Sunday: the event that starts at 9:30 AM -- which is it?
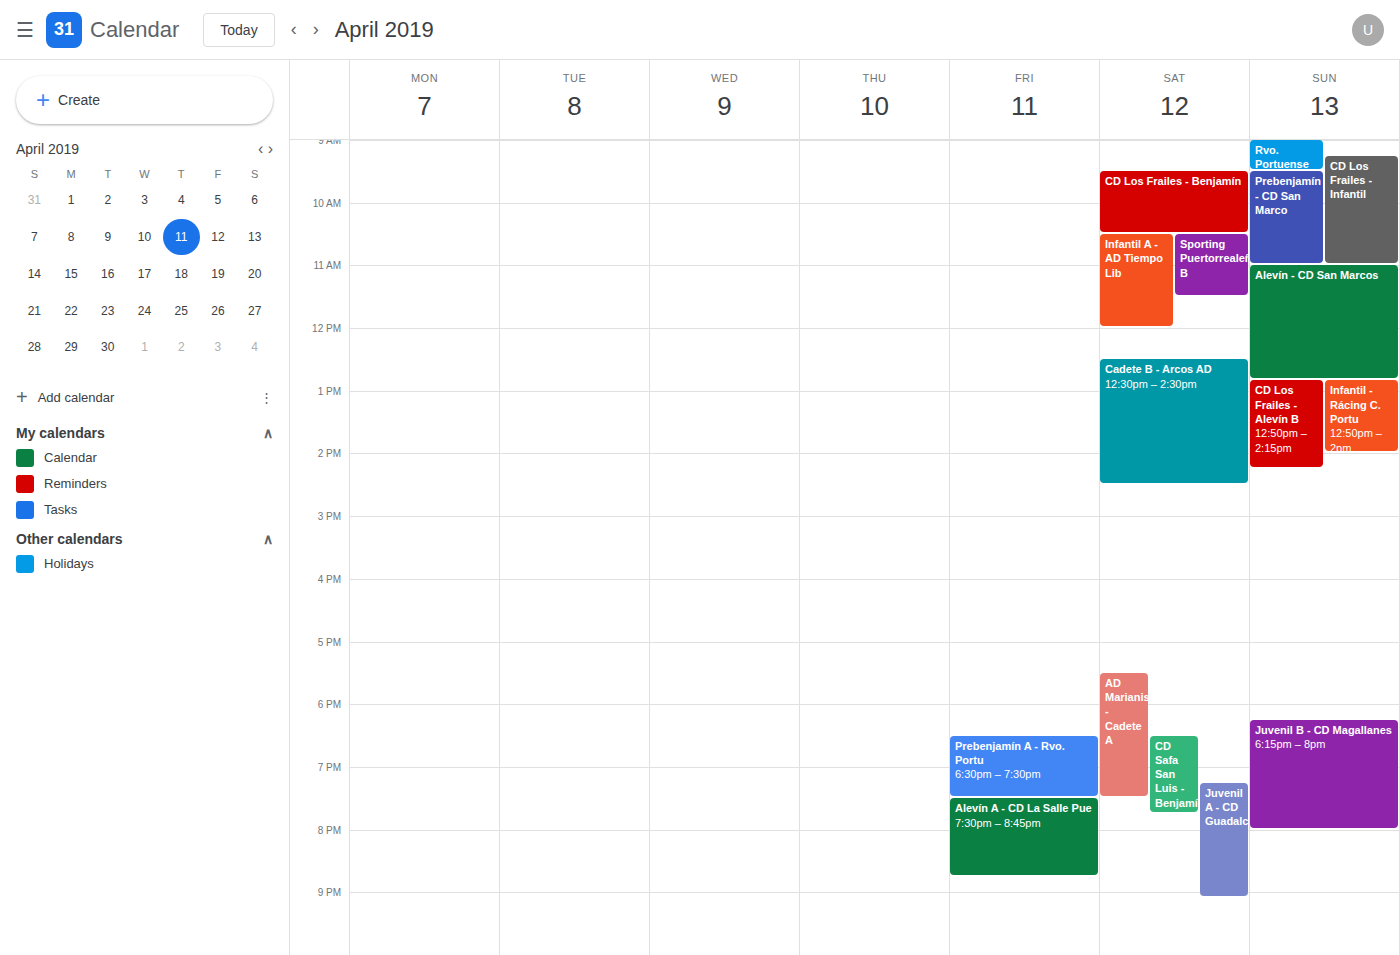
"Prebenjamín - CD San Marco"